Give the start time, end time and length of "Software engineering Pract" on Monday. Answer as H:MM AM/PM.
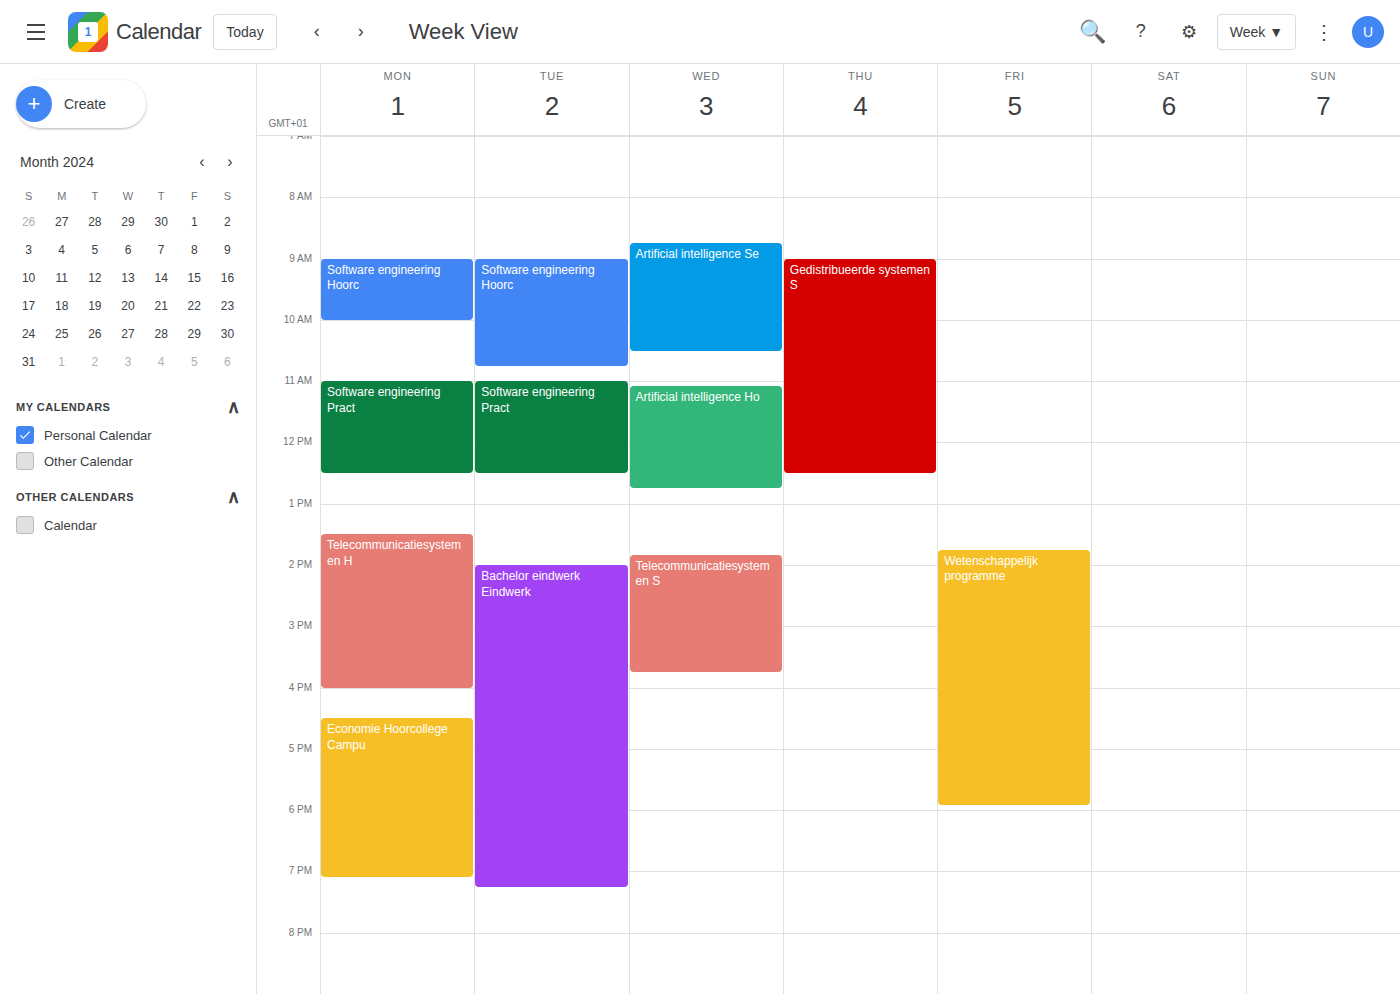
11:00 AM to 12:30 PM, 1 hour 30 minutes